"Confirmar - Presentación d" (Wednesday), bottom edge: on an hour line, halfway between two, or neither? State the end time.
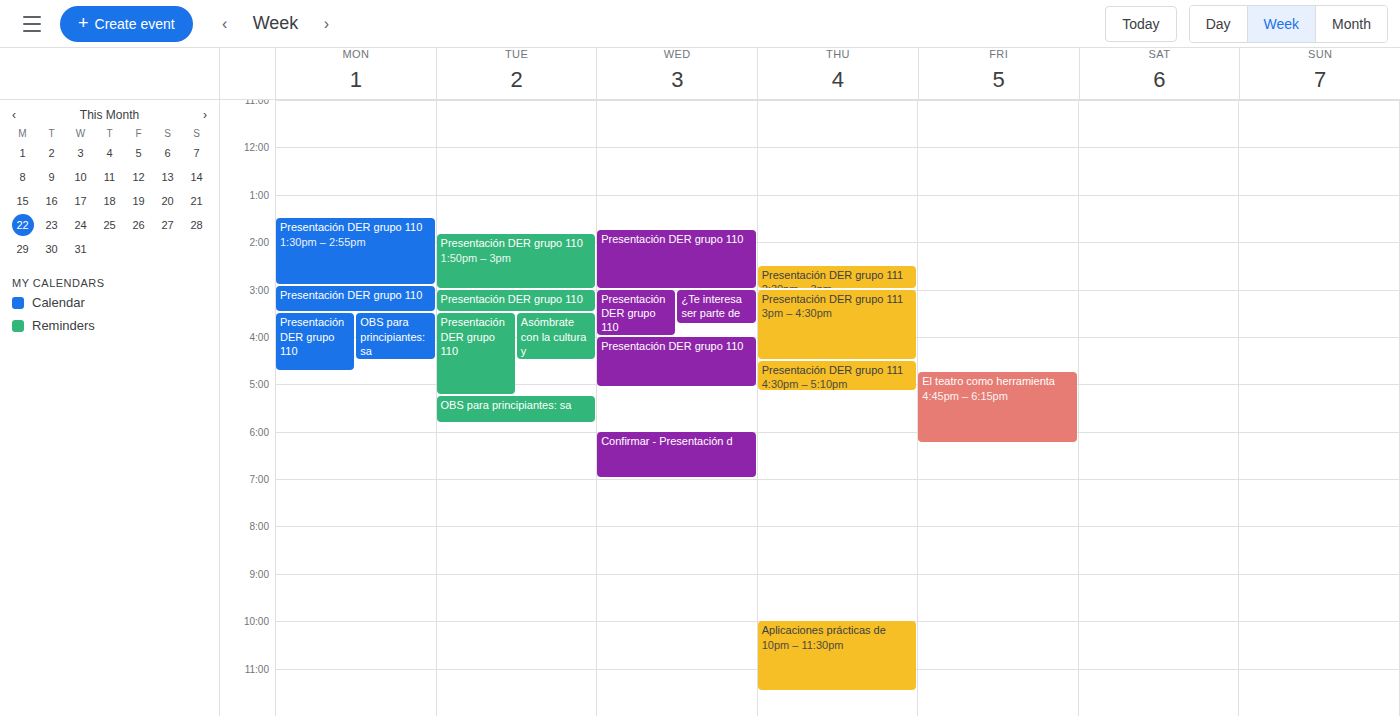
7:00 PM -- exactly on the 7 PM line.